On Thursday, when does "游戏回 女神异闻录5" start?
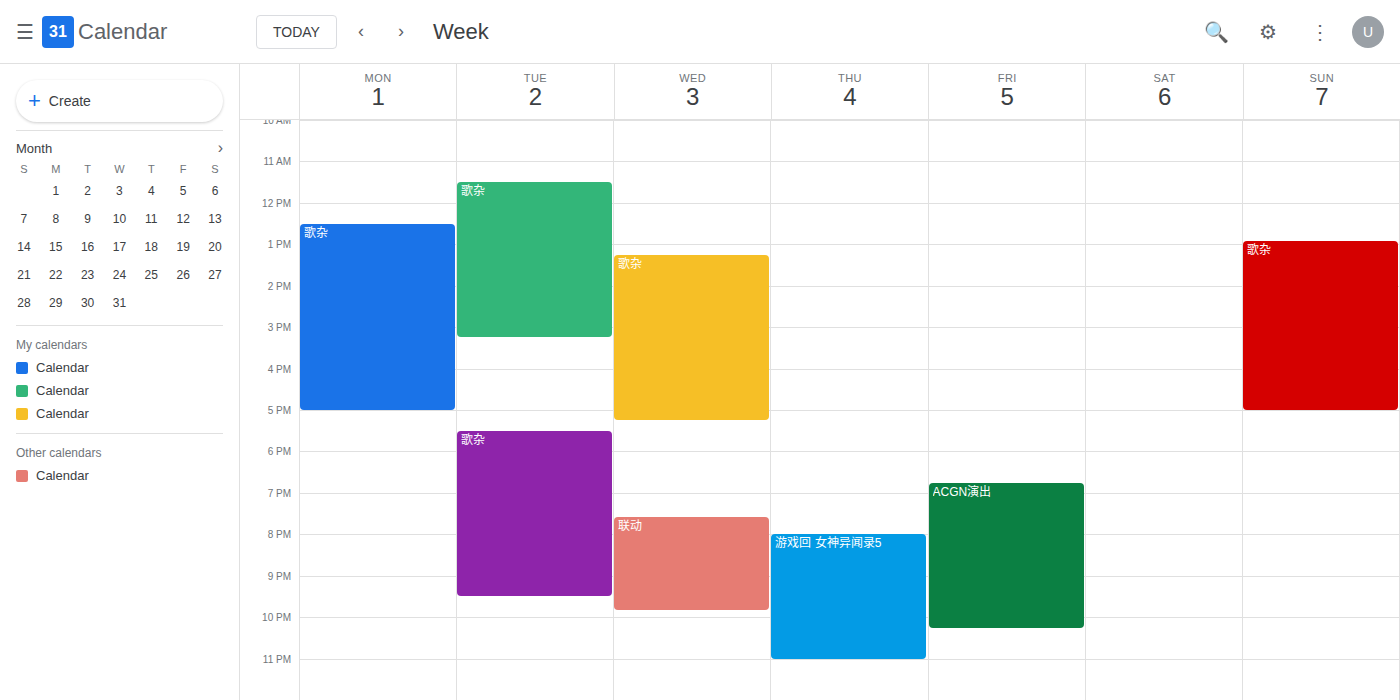
8:00 PM